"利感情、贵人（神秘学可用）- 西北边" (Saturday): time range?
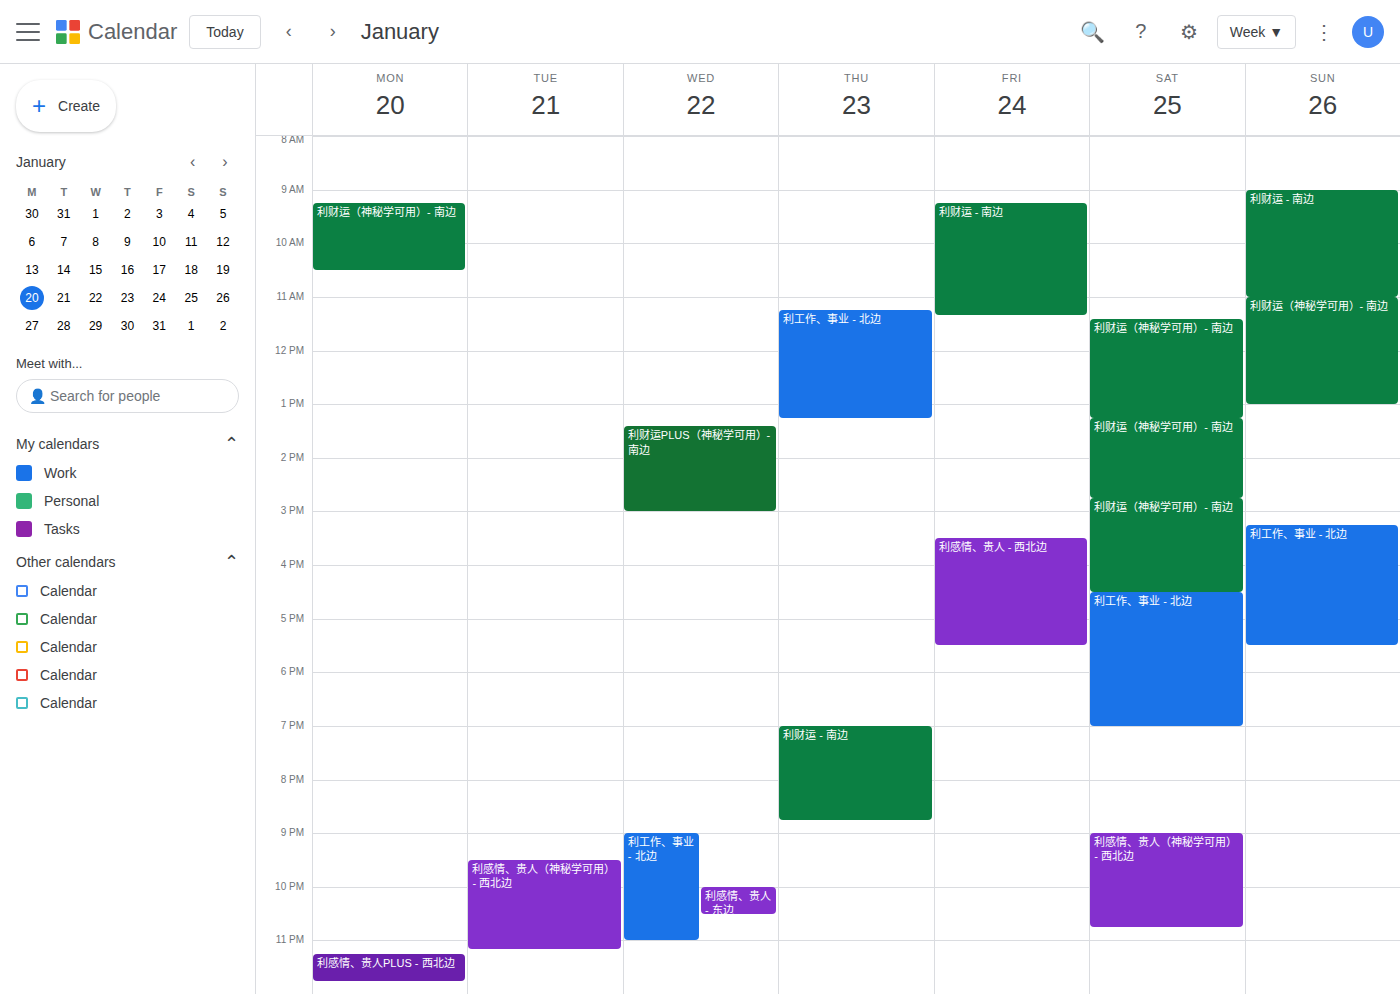
21:00 to 22:45